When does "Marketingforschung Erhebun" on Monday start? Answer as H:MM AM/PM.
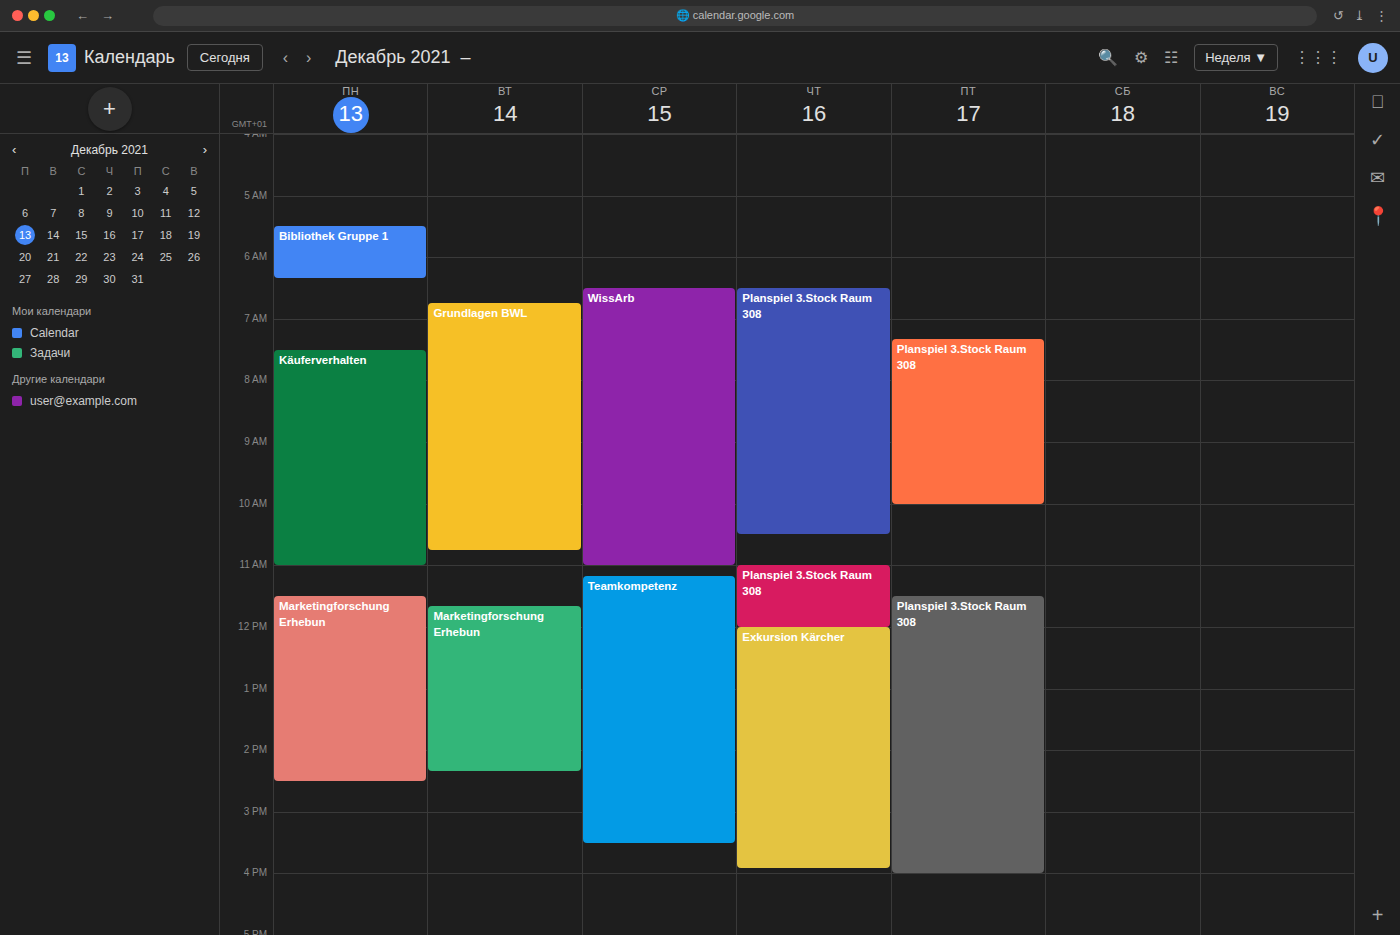
11:30 AM